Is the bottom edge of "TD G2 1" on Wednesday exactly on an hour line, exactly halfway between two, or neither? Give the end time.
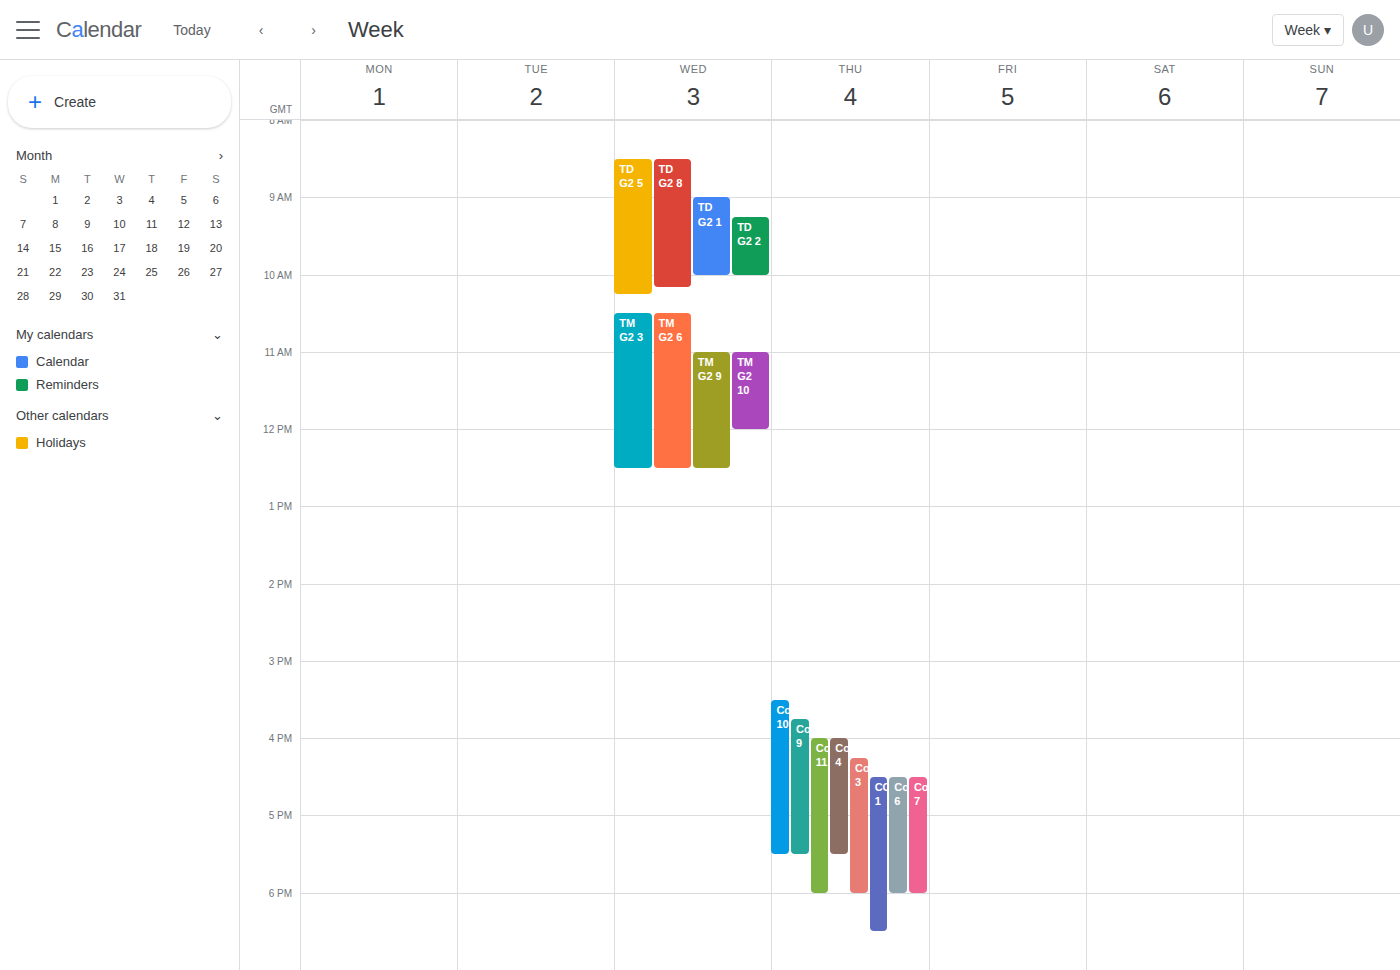
10:00 AM -- exactly on the 10 AM line.